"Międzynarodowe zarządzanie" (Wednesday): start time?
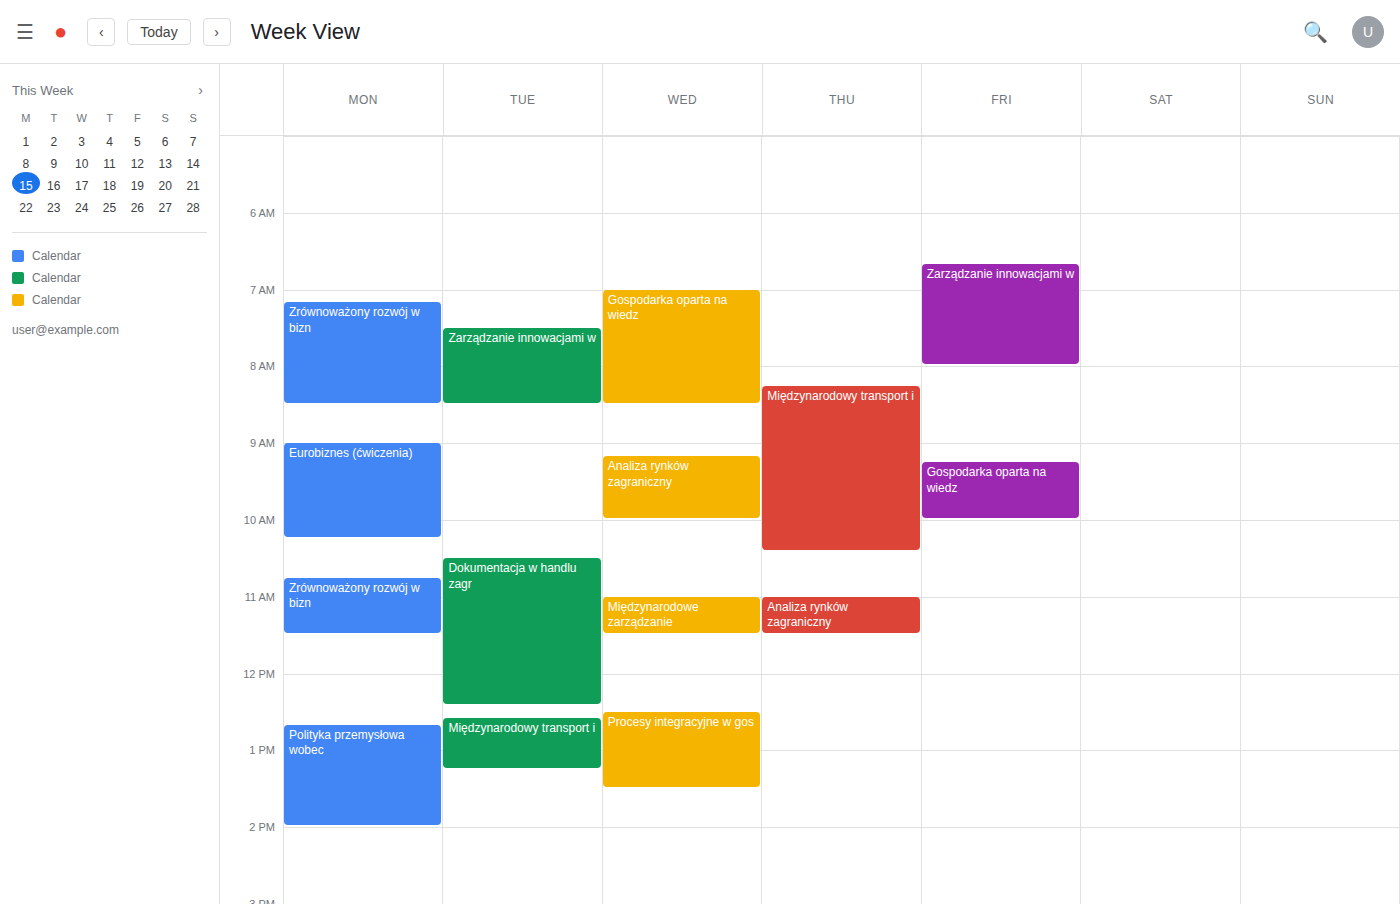
11:00 AM